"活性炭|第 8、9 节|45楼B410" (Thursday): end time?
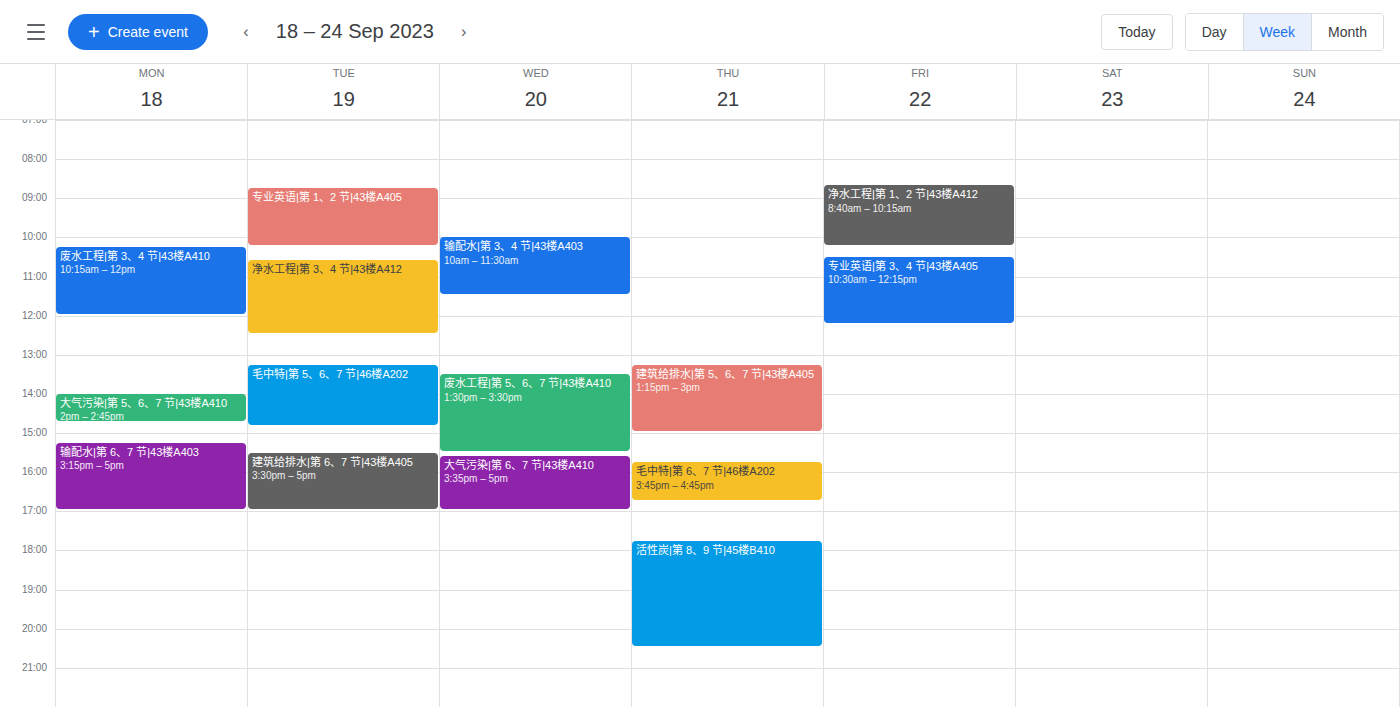
8:30 PM